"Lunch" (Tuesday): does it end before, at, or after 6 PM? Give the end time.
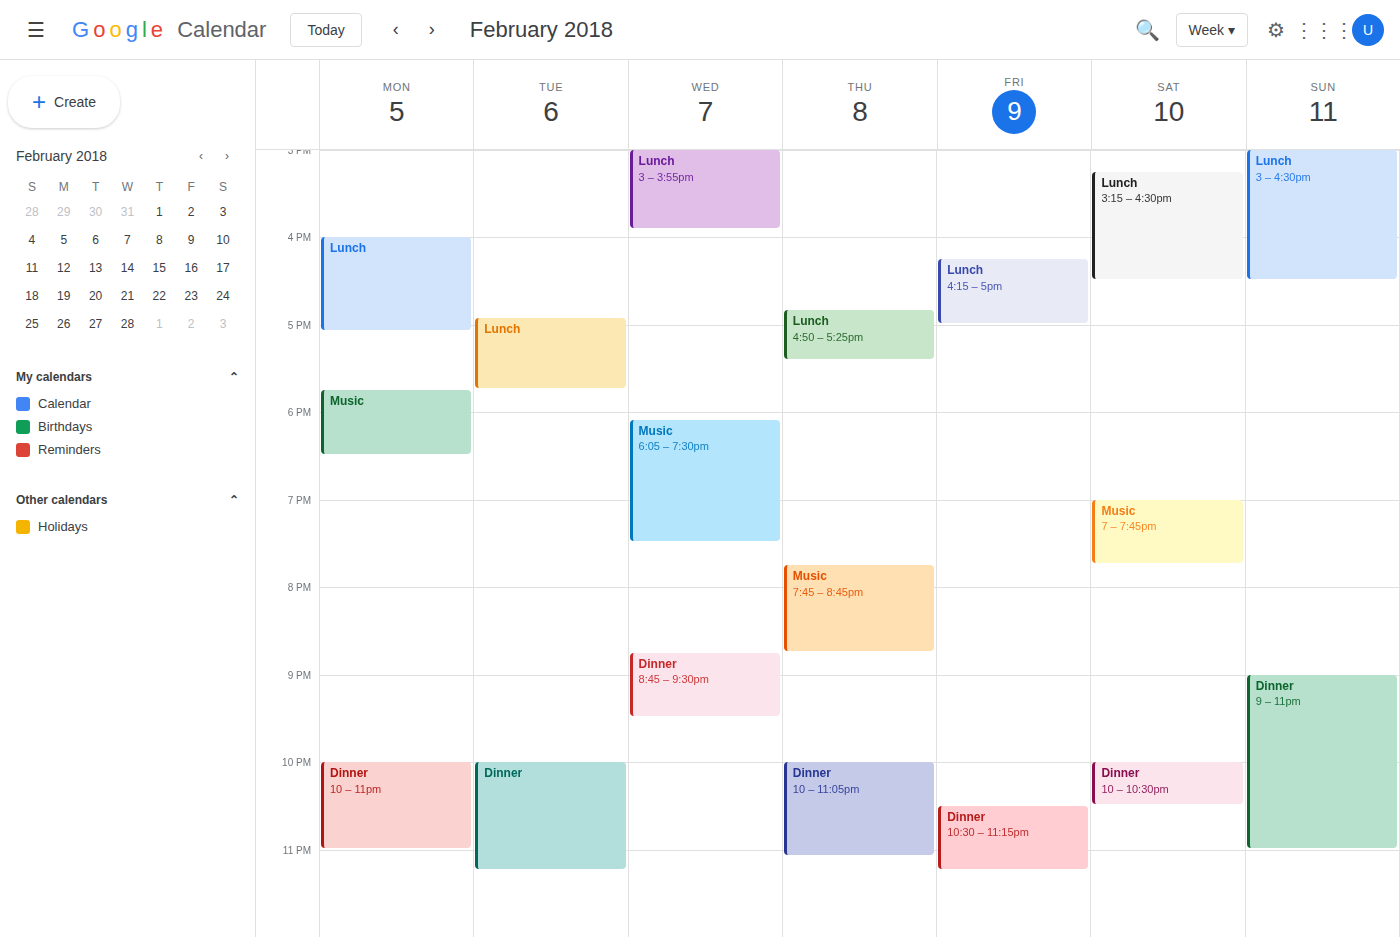
5:45 PM -- before 6 PM, 15 minutes above the 6 PM line.